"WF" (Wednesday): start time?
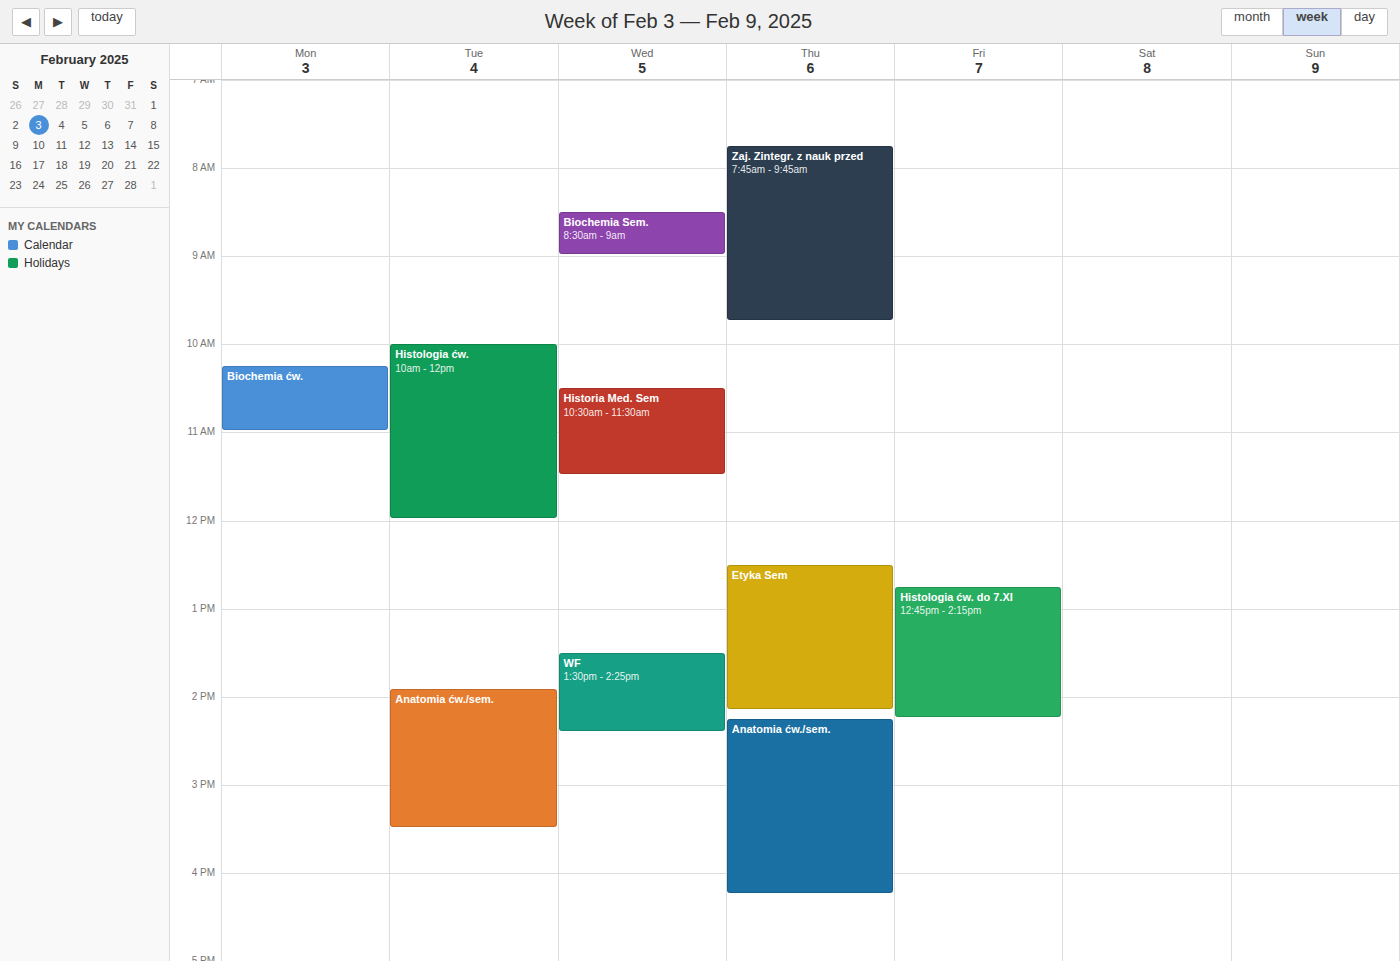
1:30 PM